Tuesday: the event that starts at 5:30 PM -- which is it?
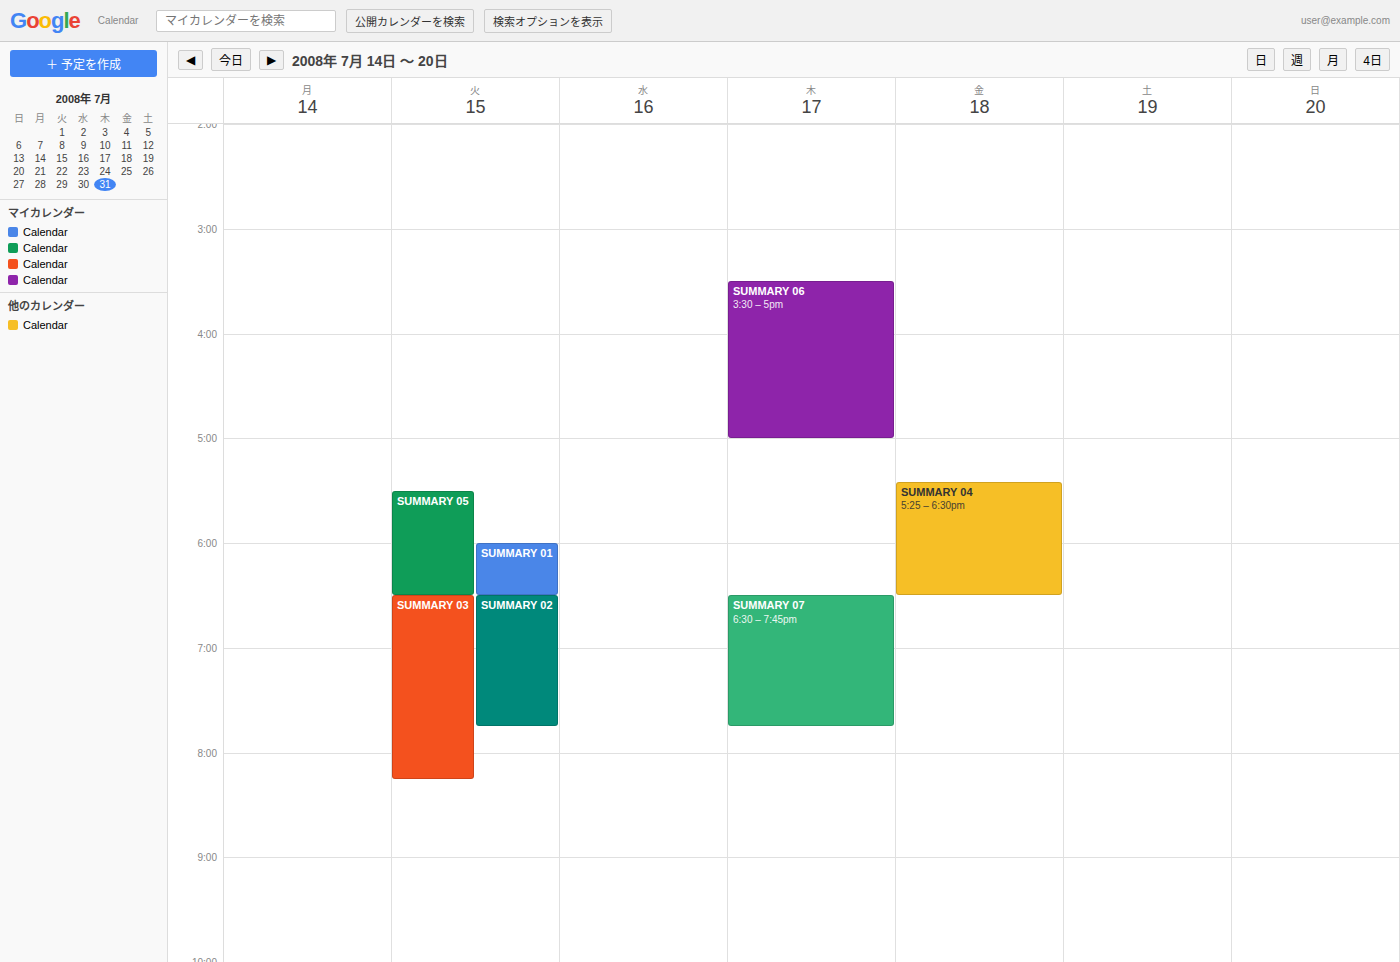
"SUMMARY 05"